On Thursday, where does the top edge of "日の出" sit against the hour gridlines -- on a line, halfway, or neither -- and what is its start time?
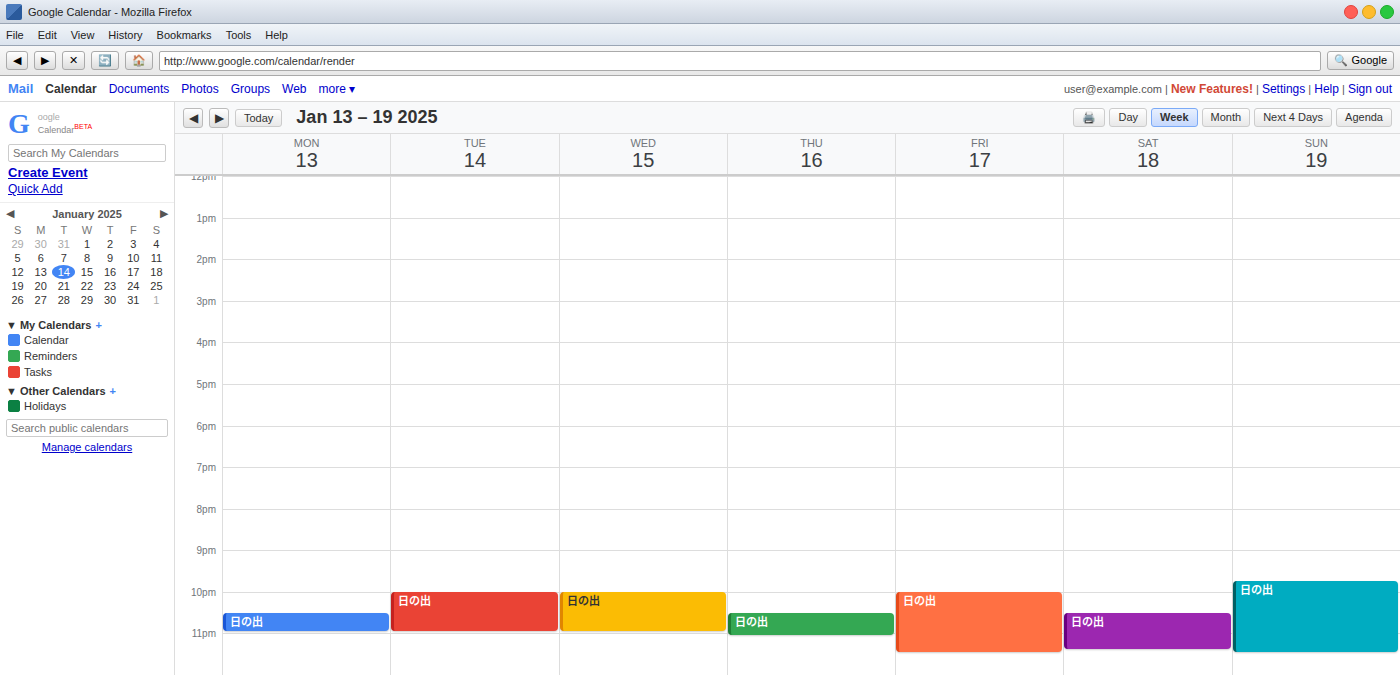
10:30 PM -- halfway between the 10 PM and 11 PM lines.